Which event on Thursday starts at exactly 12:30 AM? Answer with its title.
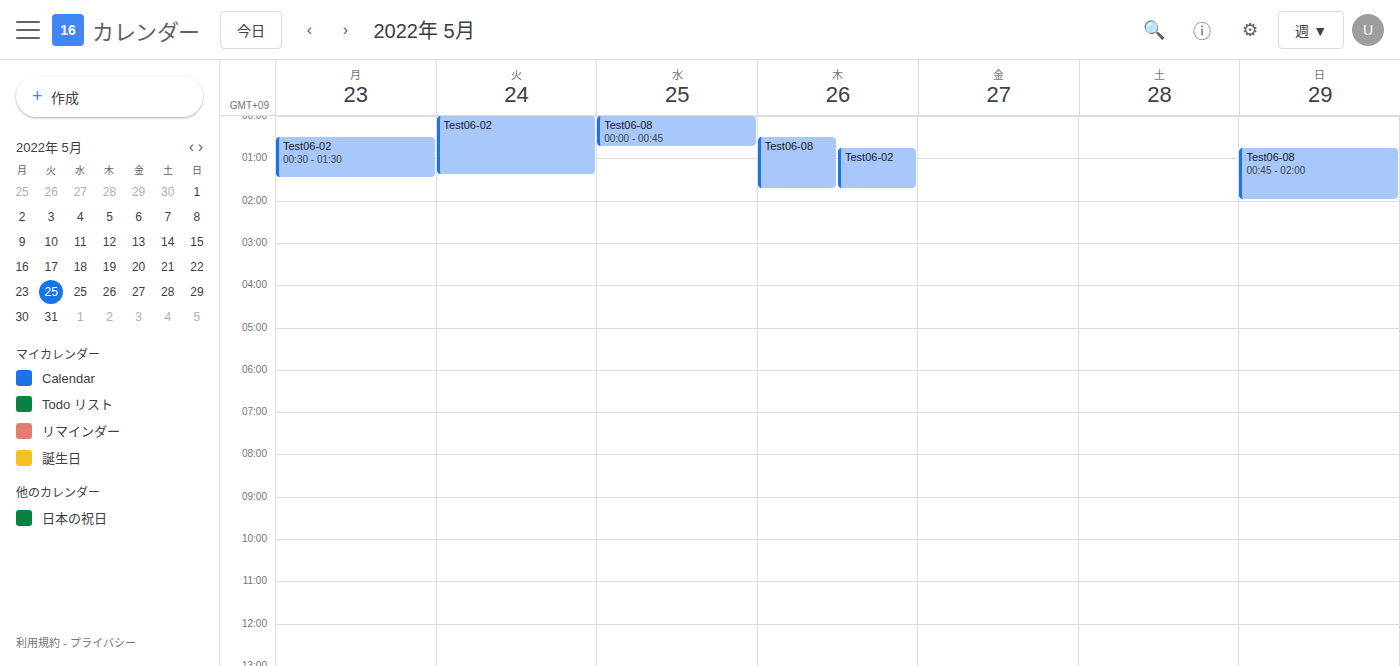
"Test06-08"